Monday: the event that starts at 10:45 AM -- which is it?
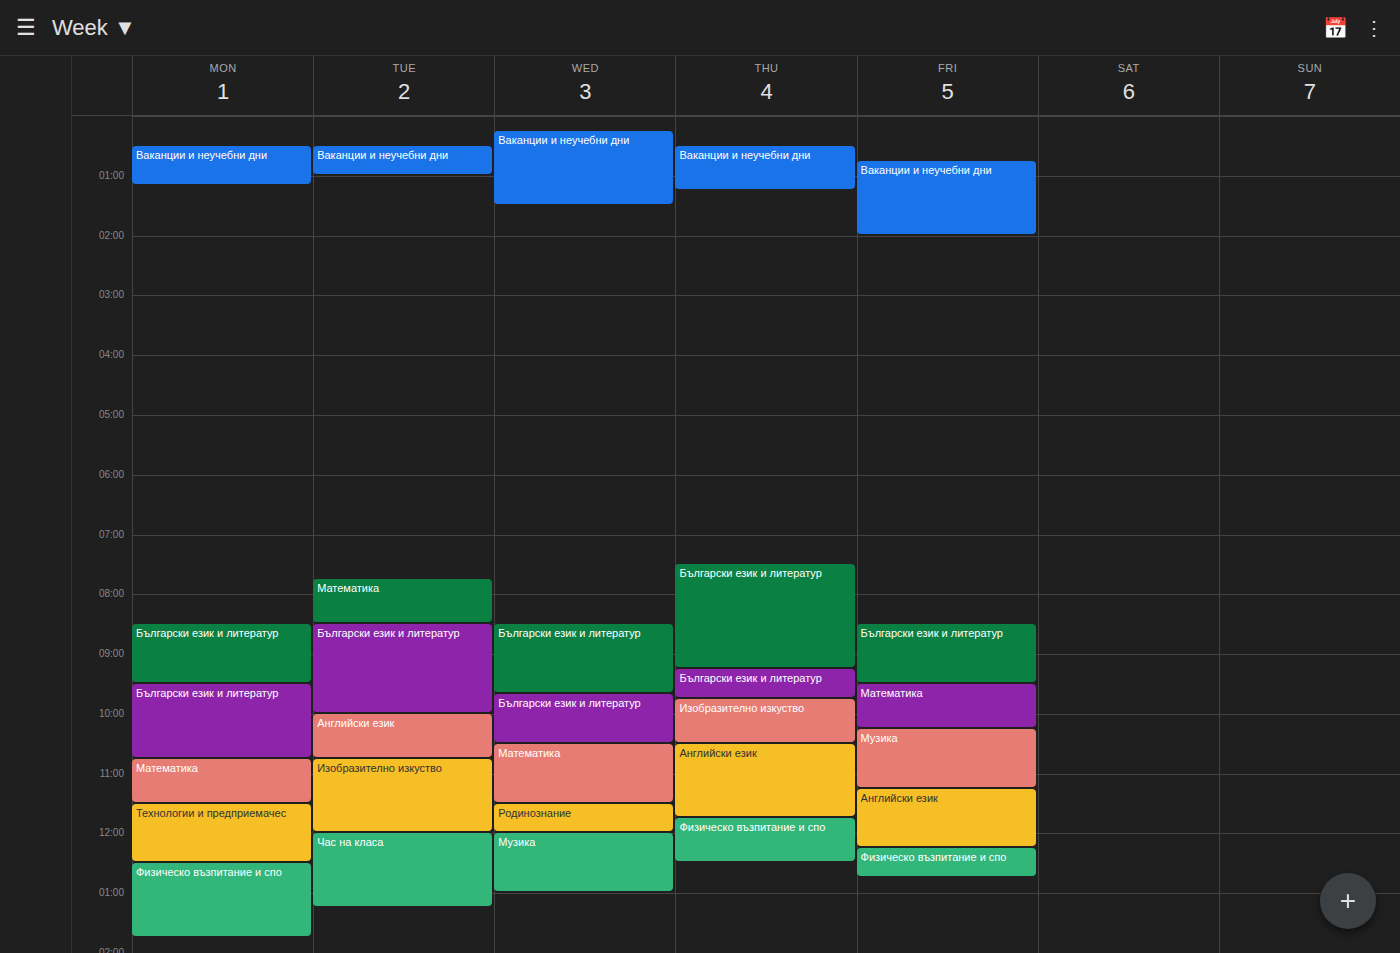
"Математика"